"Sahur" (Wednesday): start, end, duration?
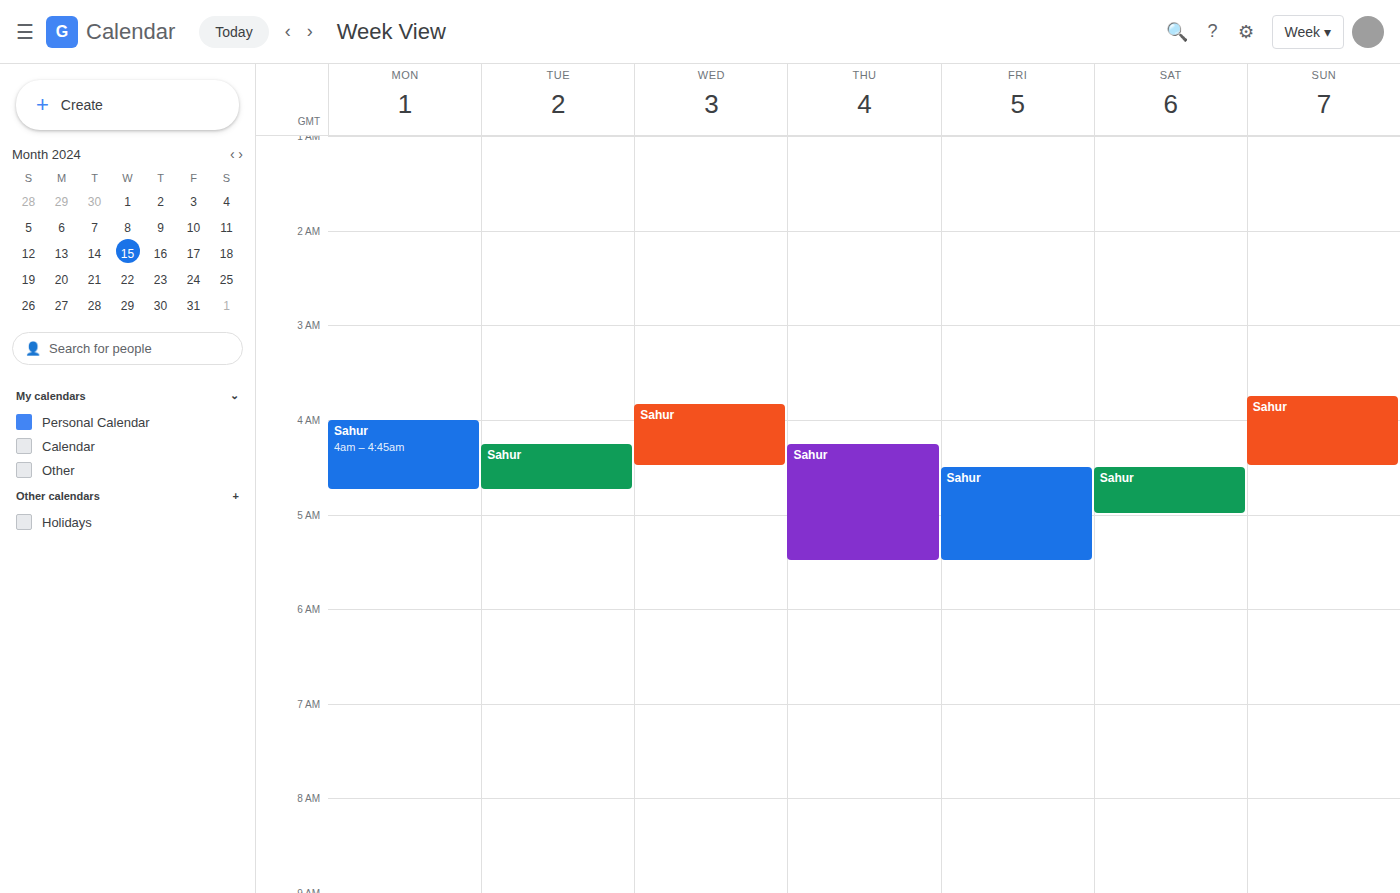
3:50 AM to 4:30 AM, 40 minutes